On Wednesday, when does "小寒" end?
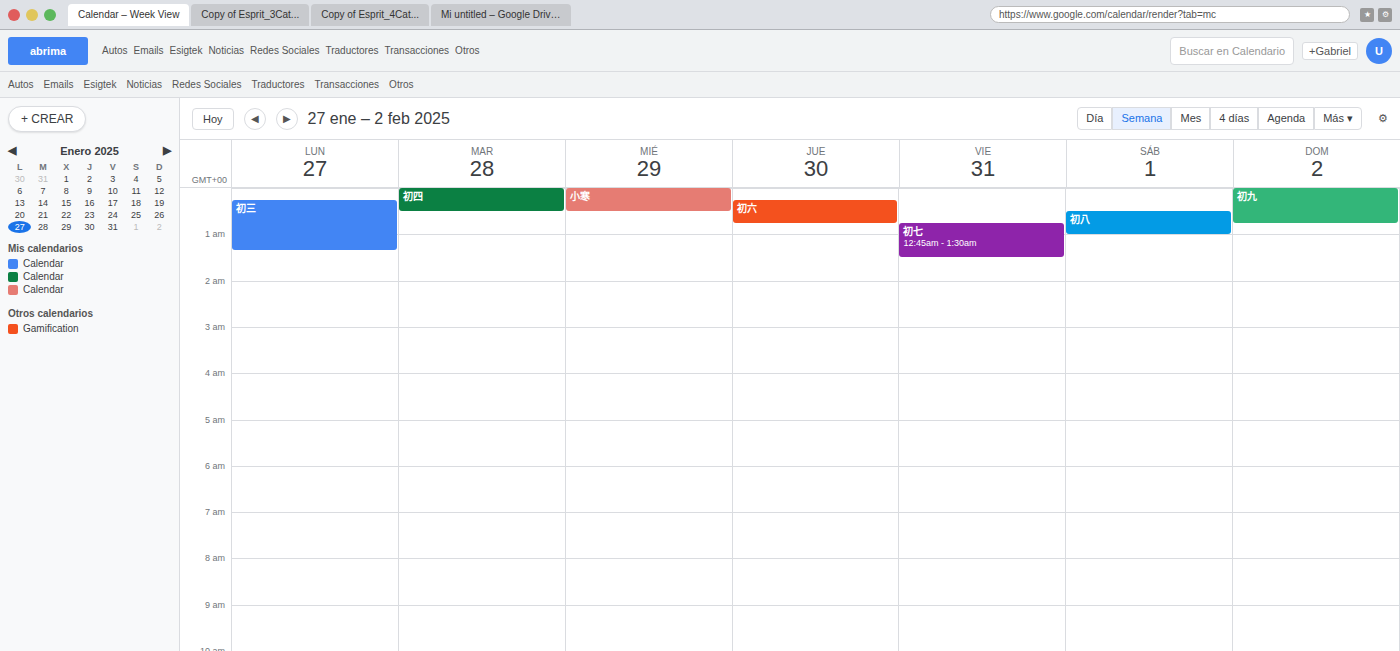
12:30 AM